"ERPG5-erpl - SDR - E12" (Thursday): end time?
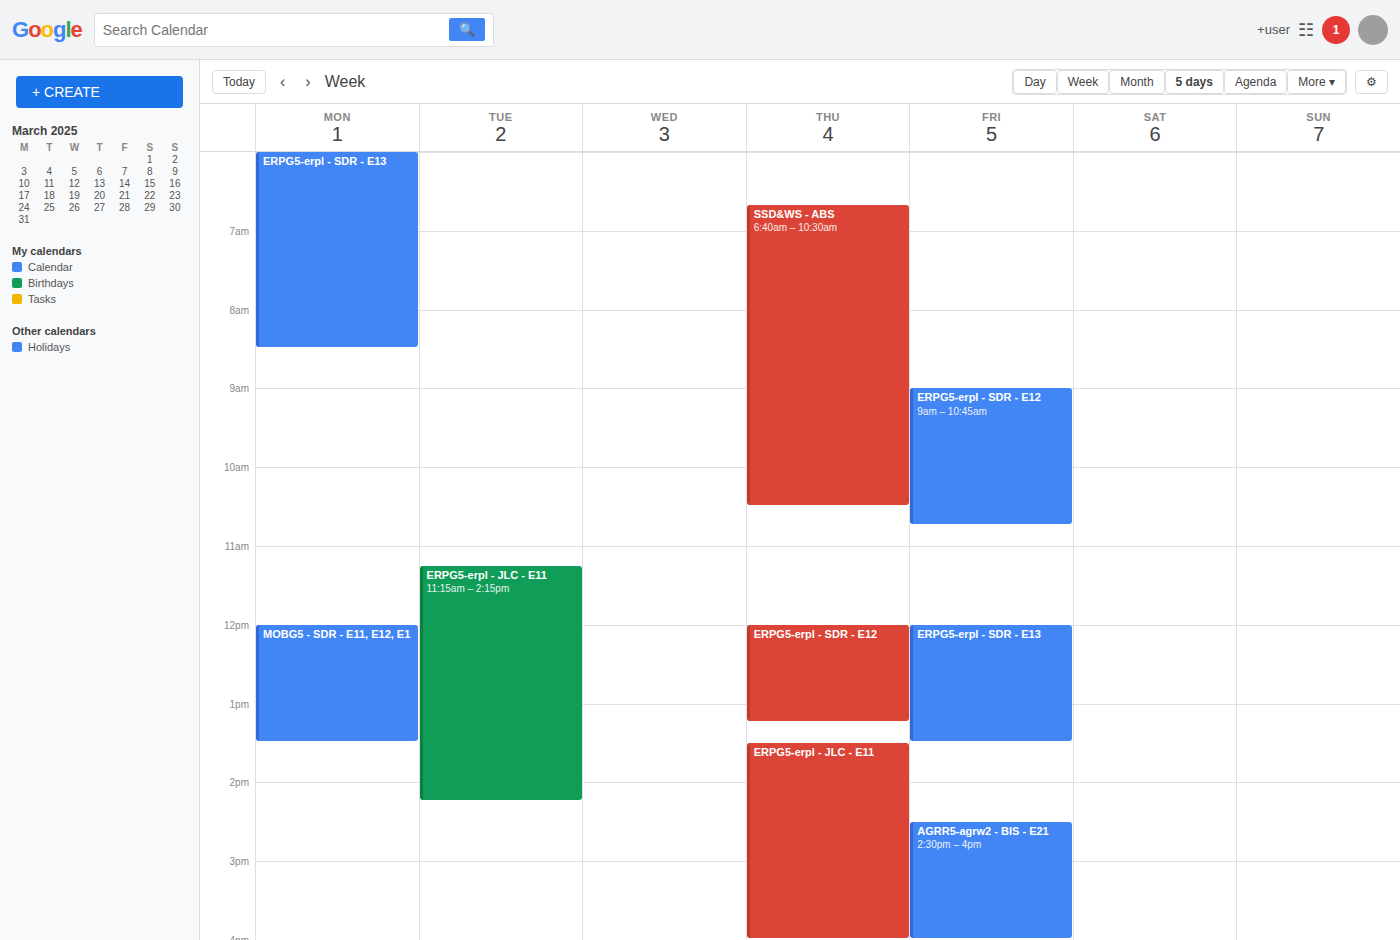
1:15 PM